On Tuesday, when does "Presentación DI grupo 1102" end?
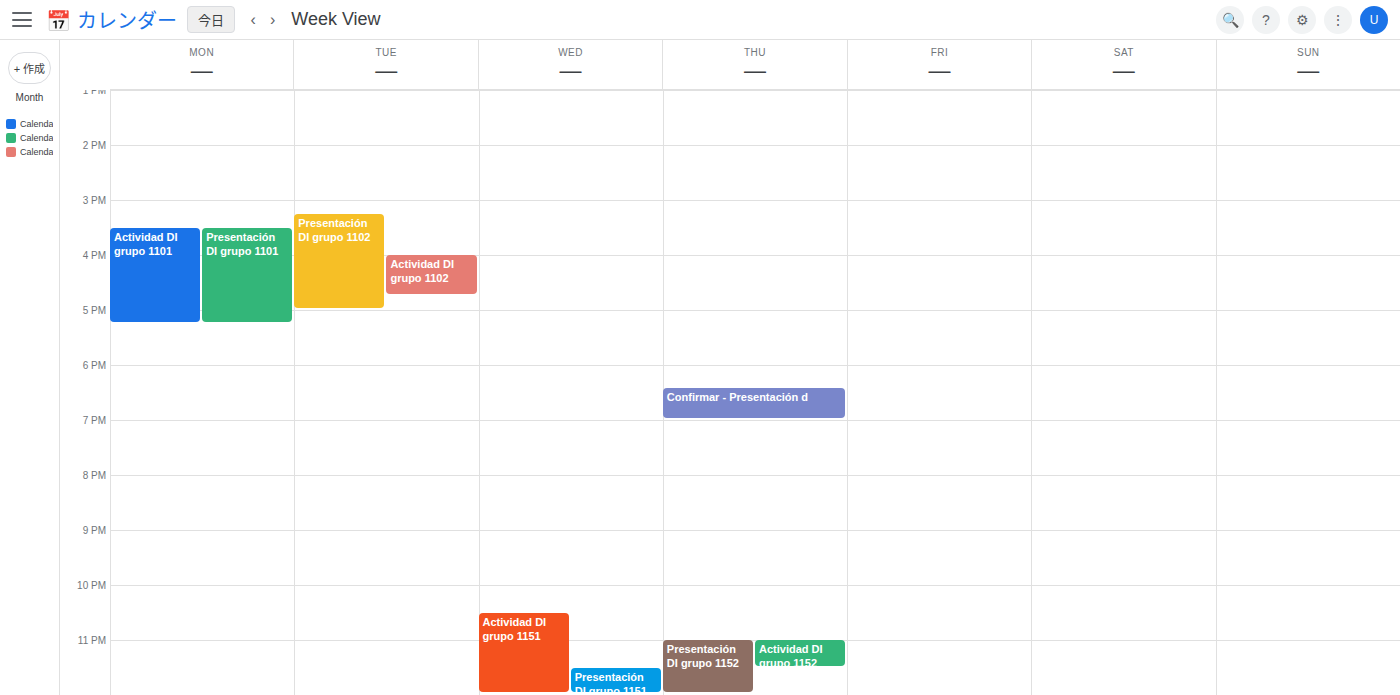
5:00 PM